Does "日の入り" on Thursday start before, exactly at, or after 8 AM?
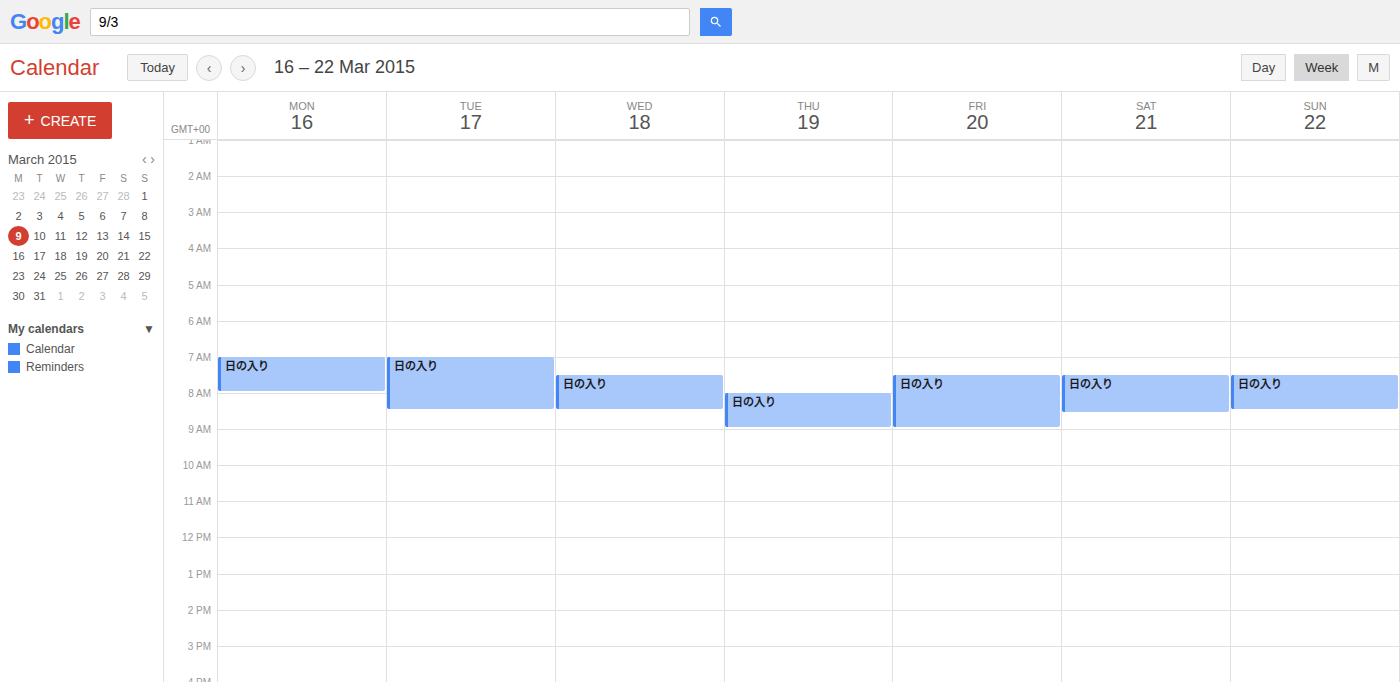
8:00 AM -- exactly at 8 AM, on the 8 AM line.